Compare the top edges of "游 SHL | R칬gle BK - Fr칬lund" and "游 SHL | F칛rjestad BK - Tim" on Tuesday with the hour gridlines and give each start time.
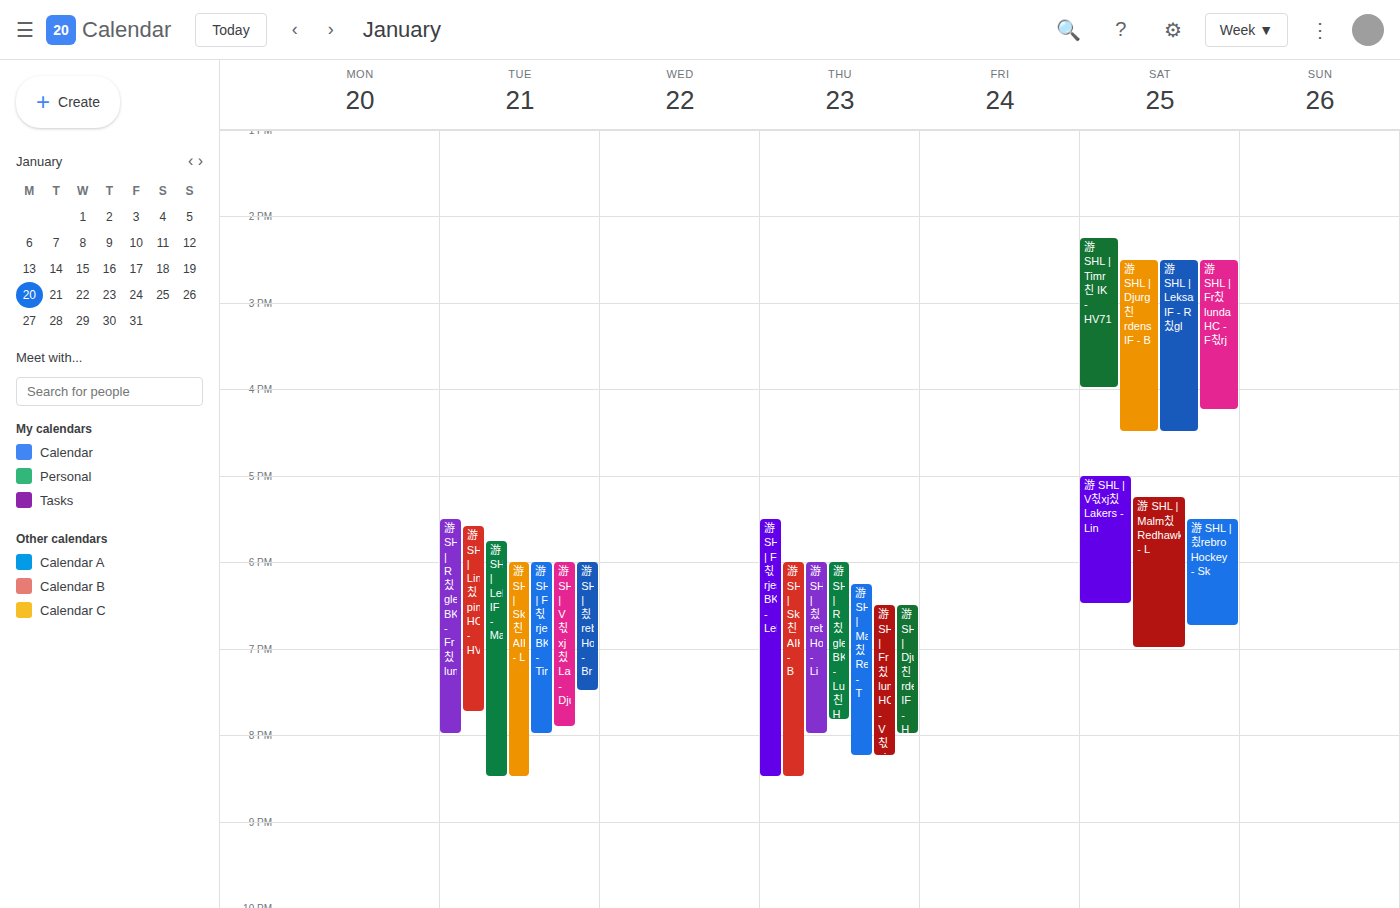
"游 SHL | R칬gle BK - Fr칬lund": 5:30 PM, halfway between the 5 PM and 6 PM lines. "游 SHL | F칛rjestad BK - Tim": 6:00 PM, exactly on the 6 PM line.